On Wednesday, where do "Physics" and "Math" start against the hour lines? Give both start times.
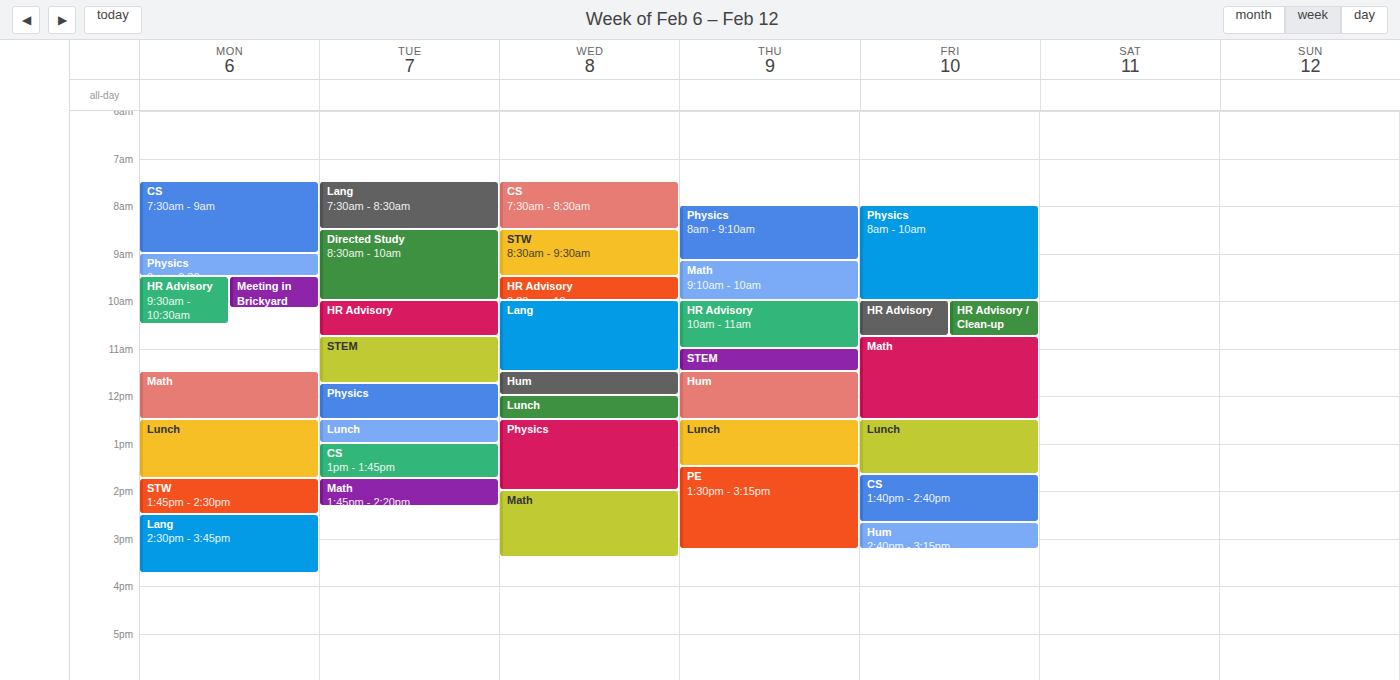
"Physics": 12:30 PM, halfway between the 12 PM and 1 PM lines. "Math": 2:00 PM, exactly on the 2 PM line.